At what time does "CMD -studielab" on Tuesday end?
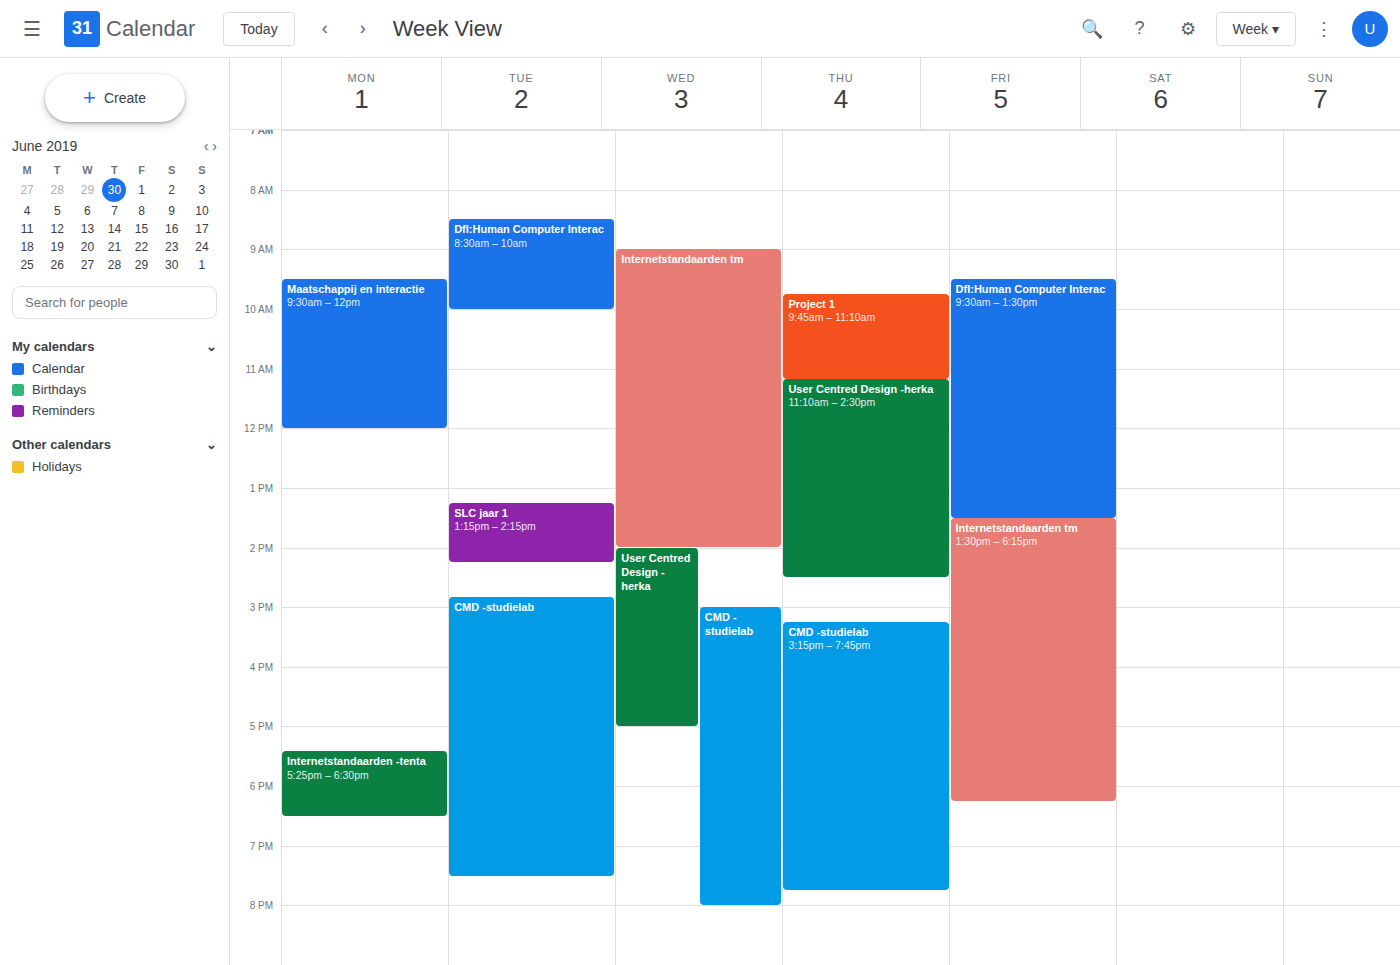
19:30